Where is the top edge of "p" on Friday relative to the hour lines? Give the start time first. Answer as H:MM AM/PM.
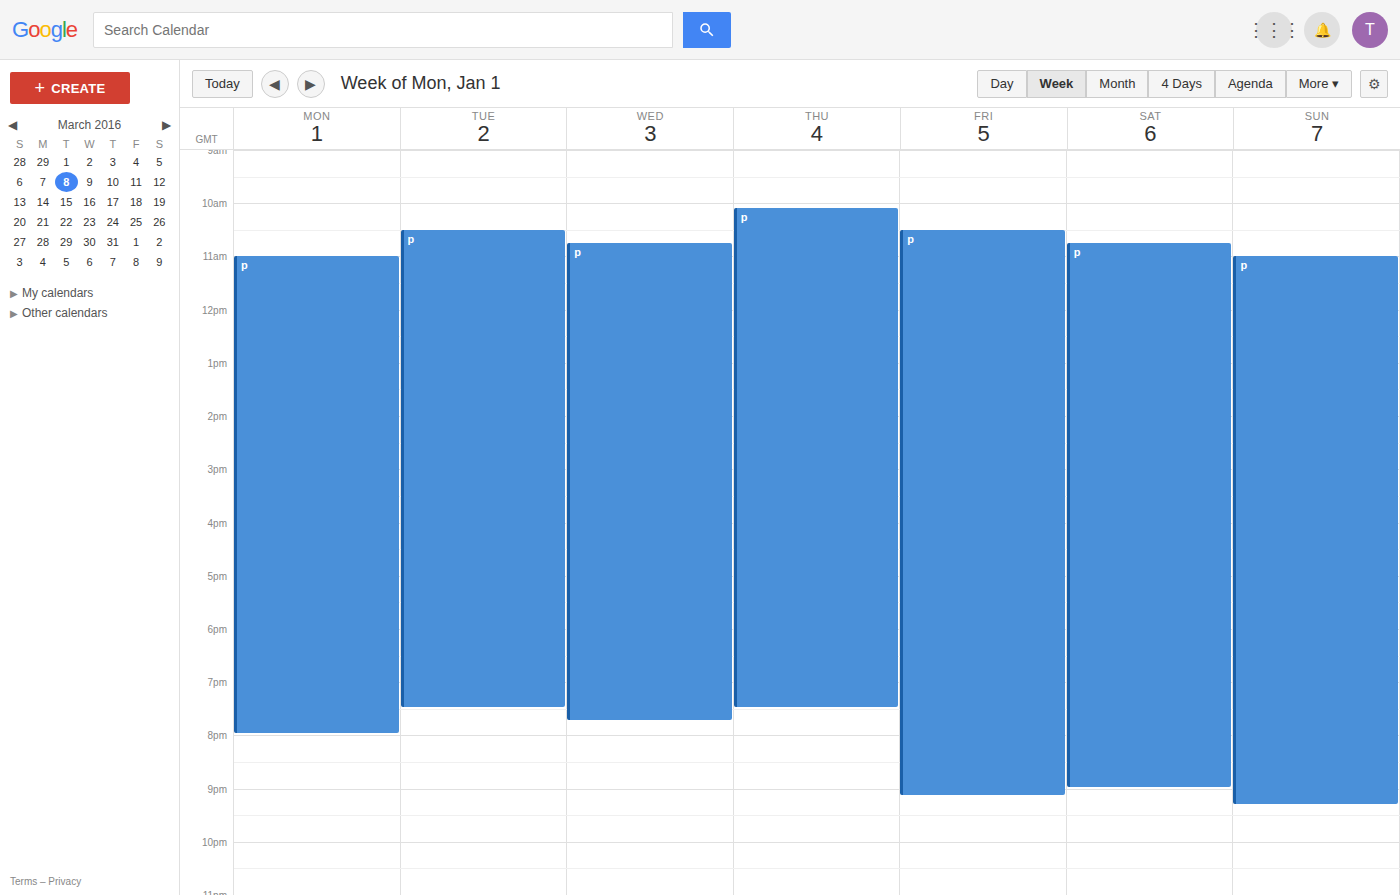
10:30 AM -- halfway between the 10 AM and 11 AM lines.